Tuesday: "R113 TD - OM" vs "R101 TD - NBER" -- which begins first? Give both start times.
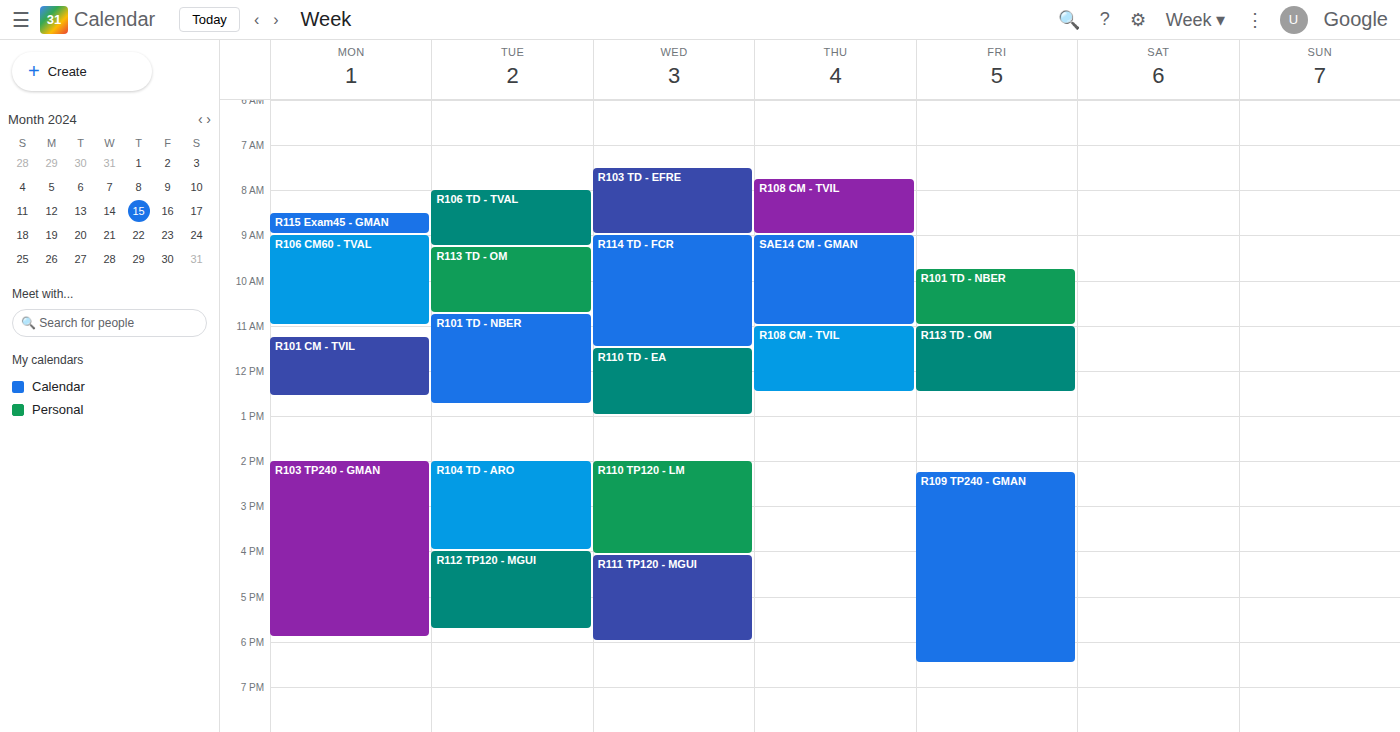
"R113 TD - OM" 9:15 AM; "R101 TD - NBER" 10:45 AM.